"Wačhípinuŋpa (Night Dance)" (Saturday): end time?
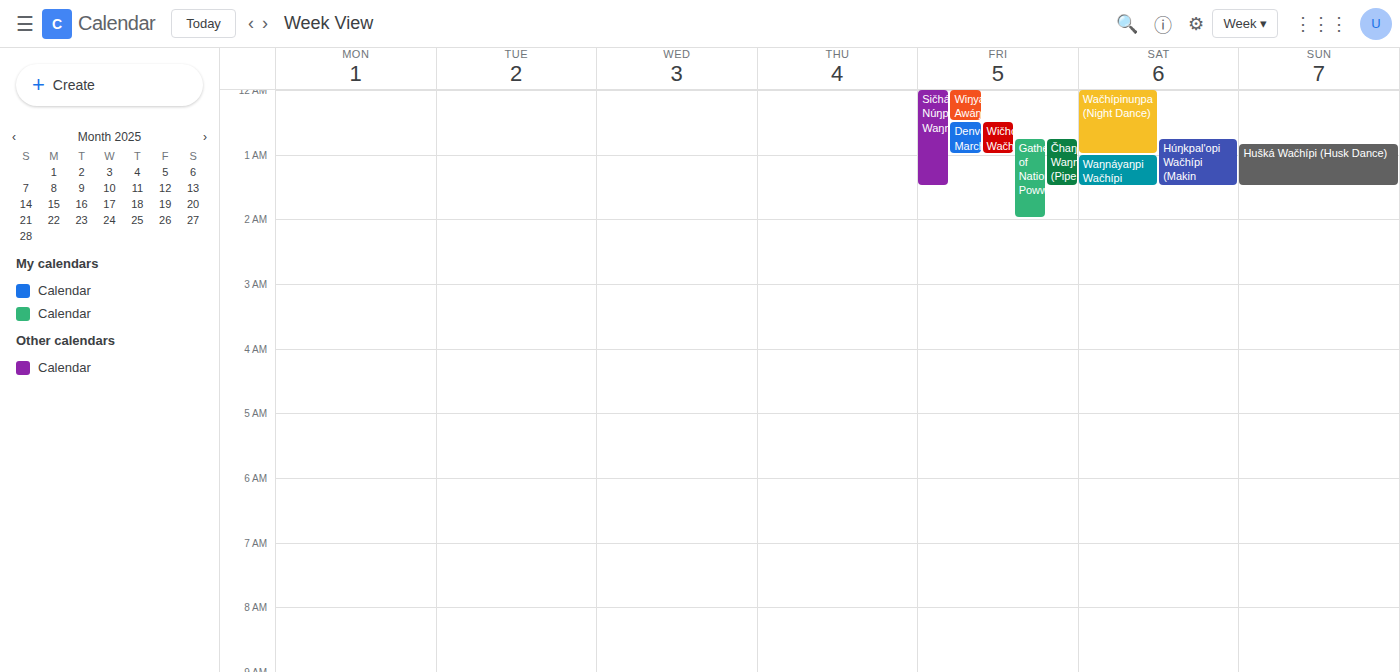
01:00